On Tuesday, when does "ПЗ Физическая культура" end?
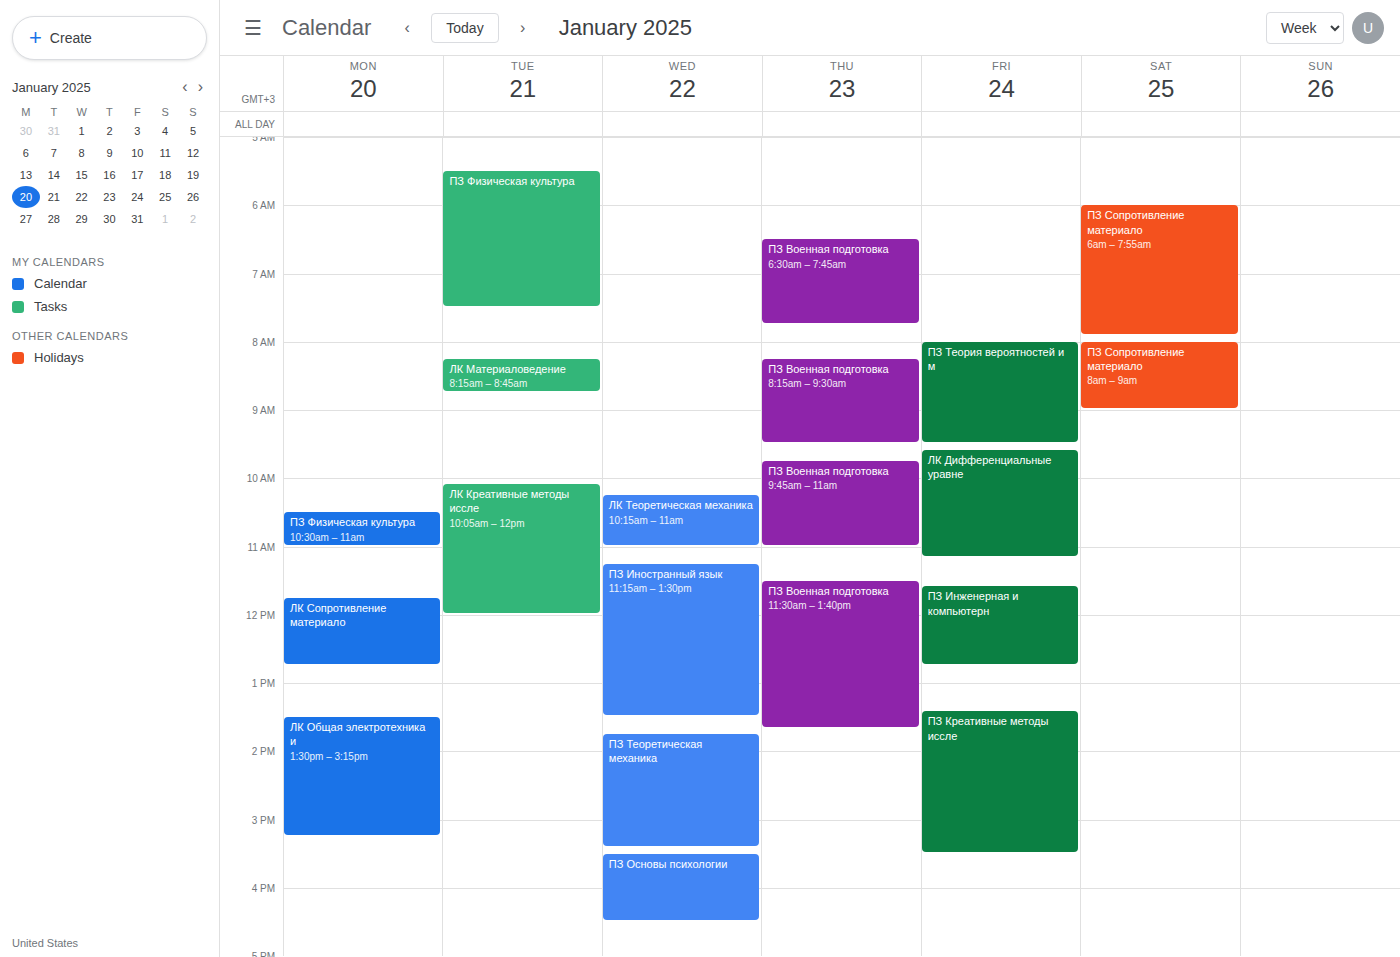
7:30 AM